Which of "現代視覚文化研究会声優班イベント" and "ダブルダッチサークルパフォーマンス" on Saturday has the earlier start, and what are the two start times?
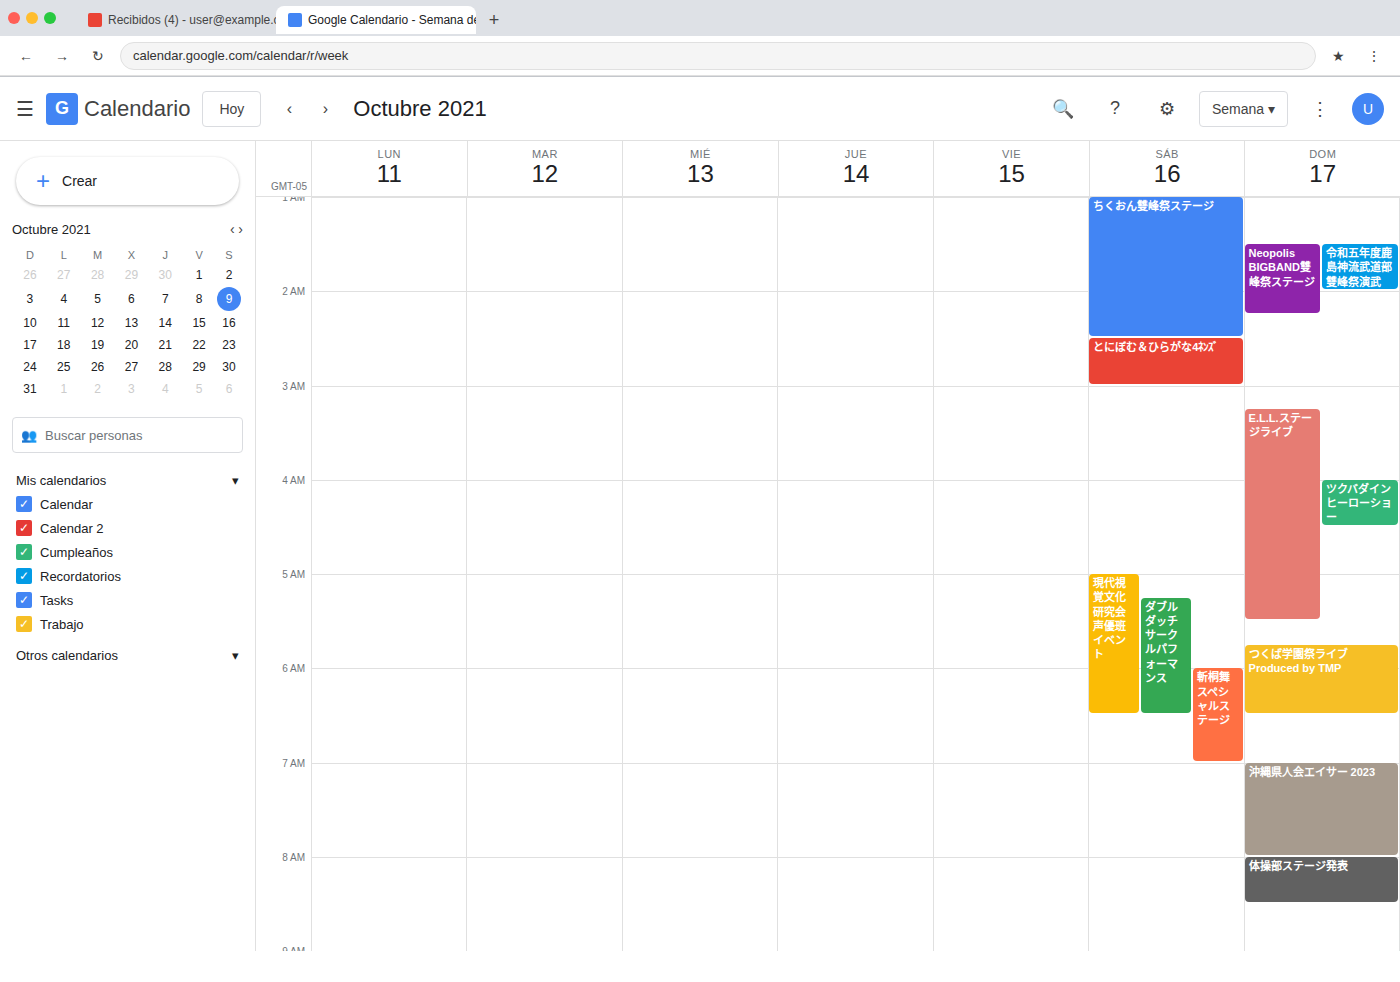
"現代視覚文化研究会声優班イベント" 5:00 AM; "ダブルダッチサークルパフォーマンス" 5:15 AM.